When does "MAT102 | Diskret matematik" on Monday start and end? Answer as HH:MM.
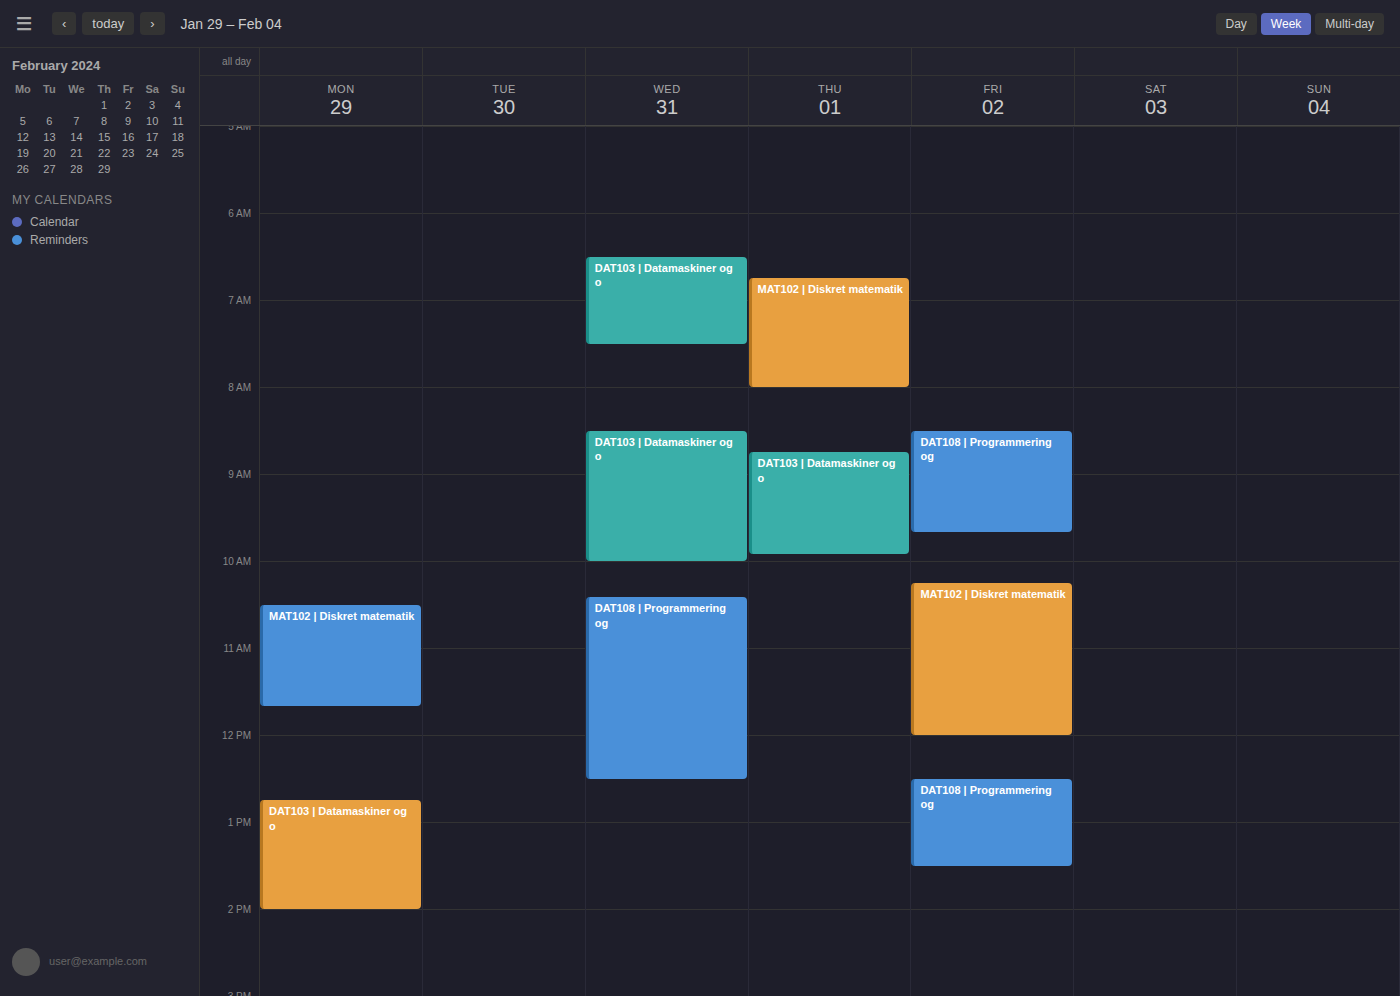
10:30 to 11:40